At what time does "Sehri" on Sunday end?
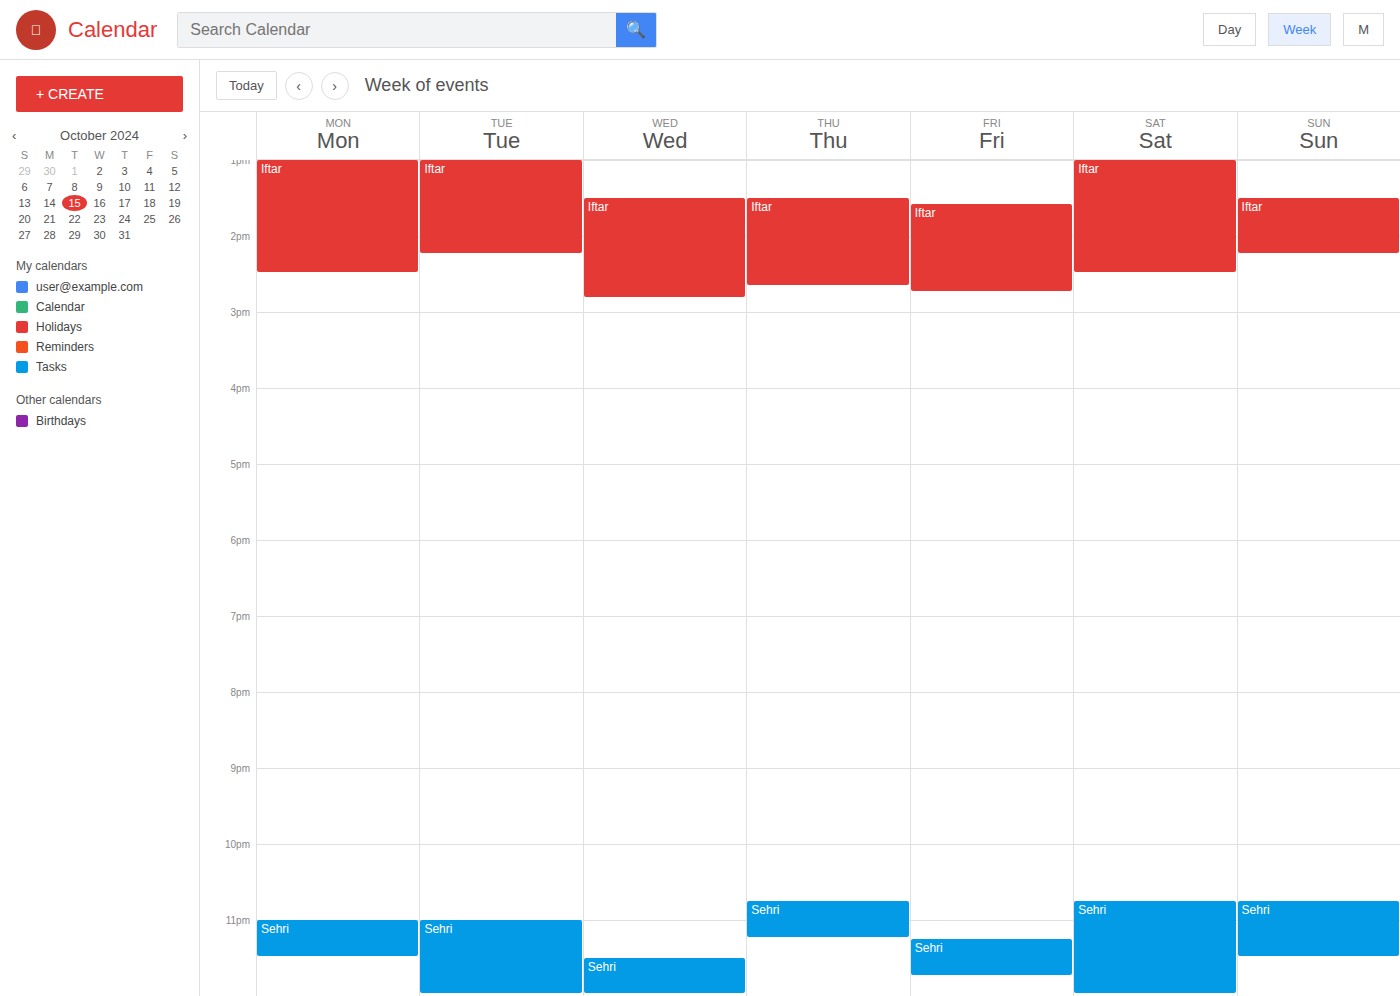
11:30 PM